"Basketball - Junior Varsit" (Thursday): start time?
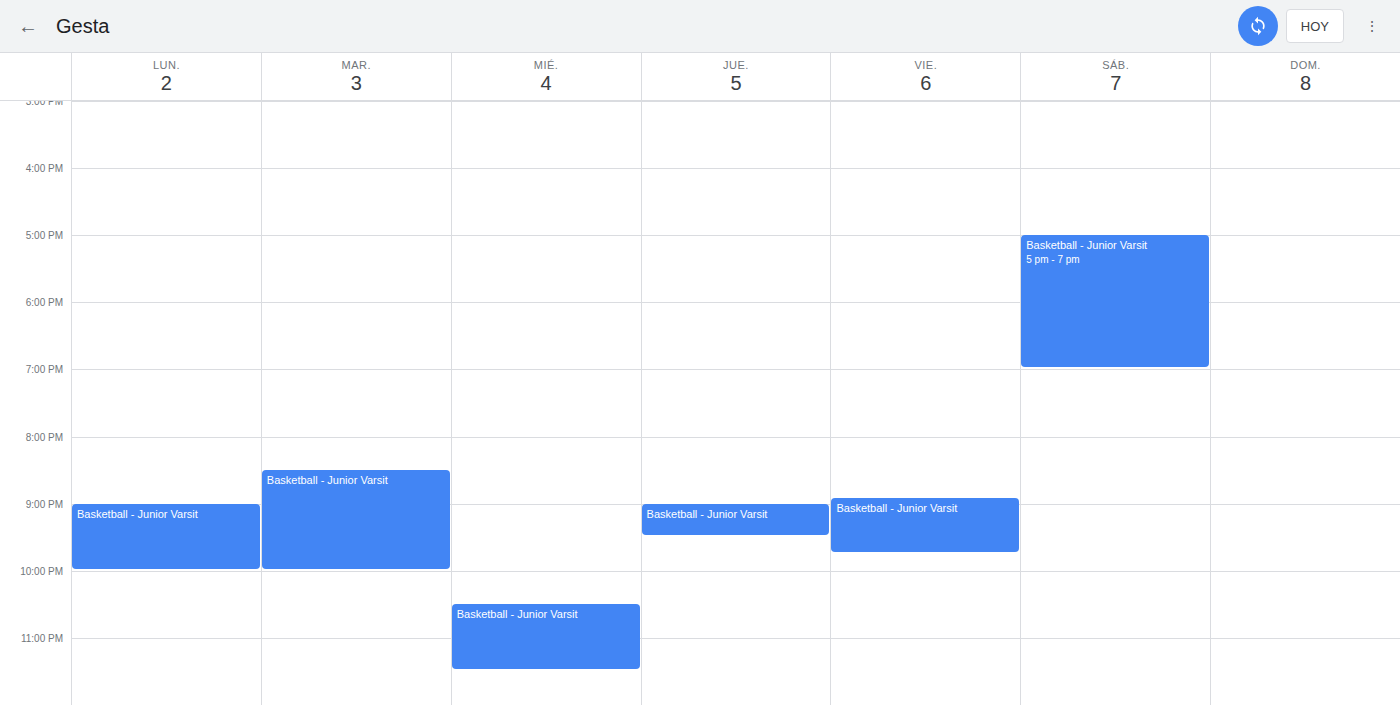
9:00 PM